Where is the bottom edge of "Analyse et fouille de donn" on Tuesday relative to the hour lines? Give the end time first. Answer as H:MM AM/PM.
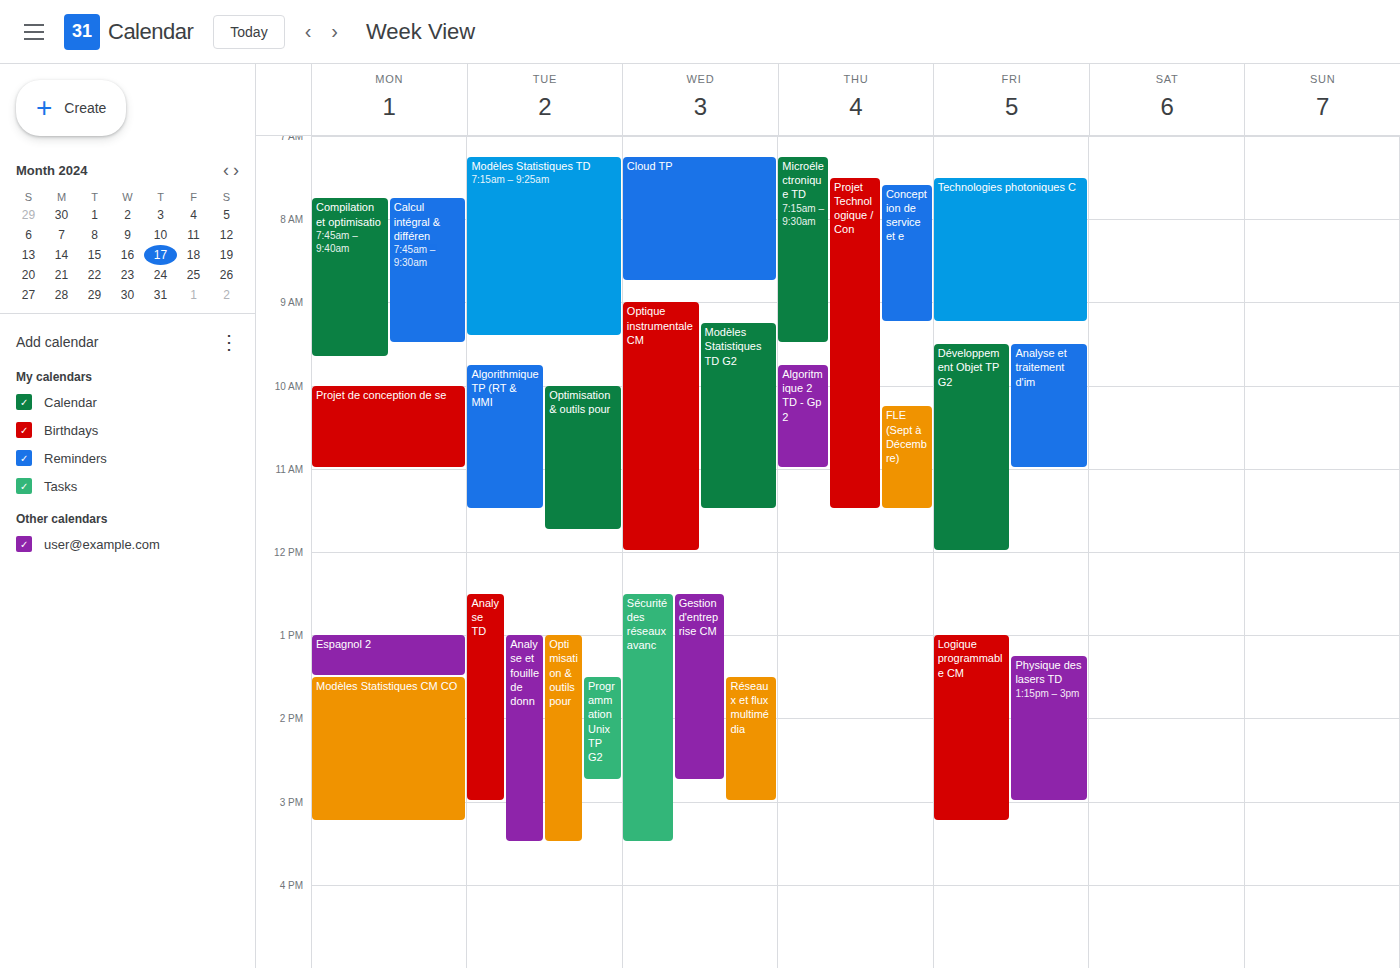
3:30 PM -- halfway between the 3 PM and 4 PM lines.